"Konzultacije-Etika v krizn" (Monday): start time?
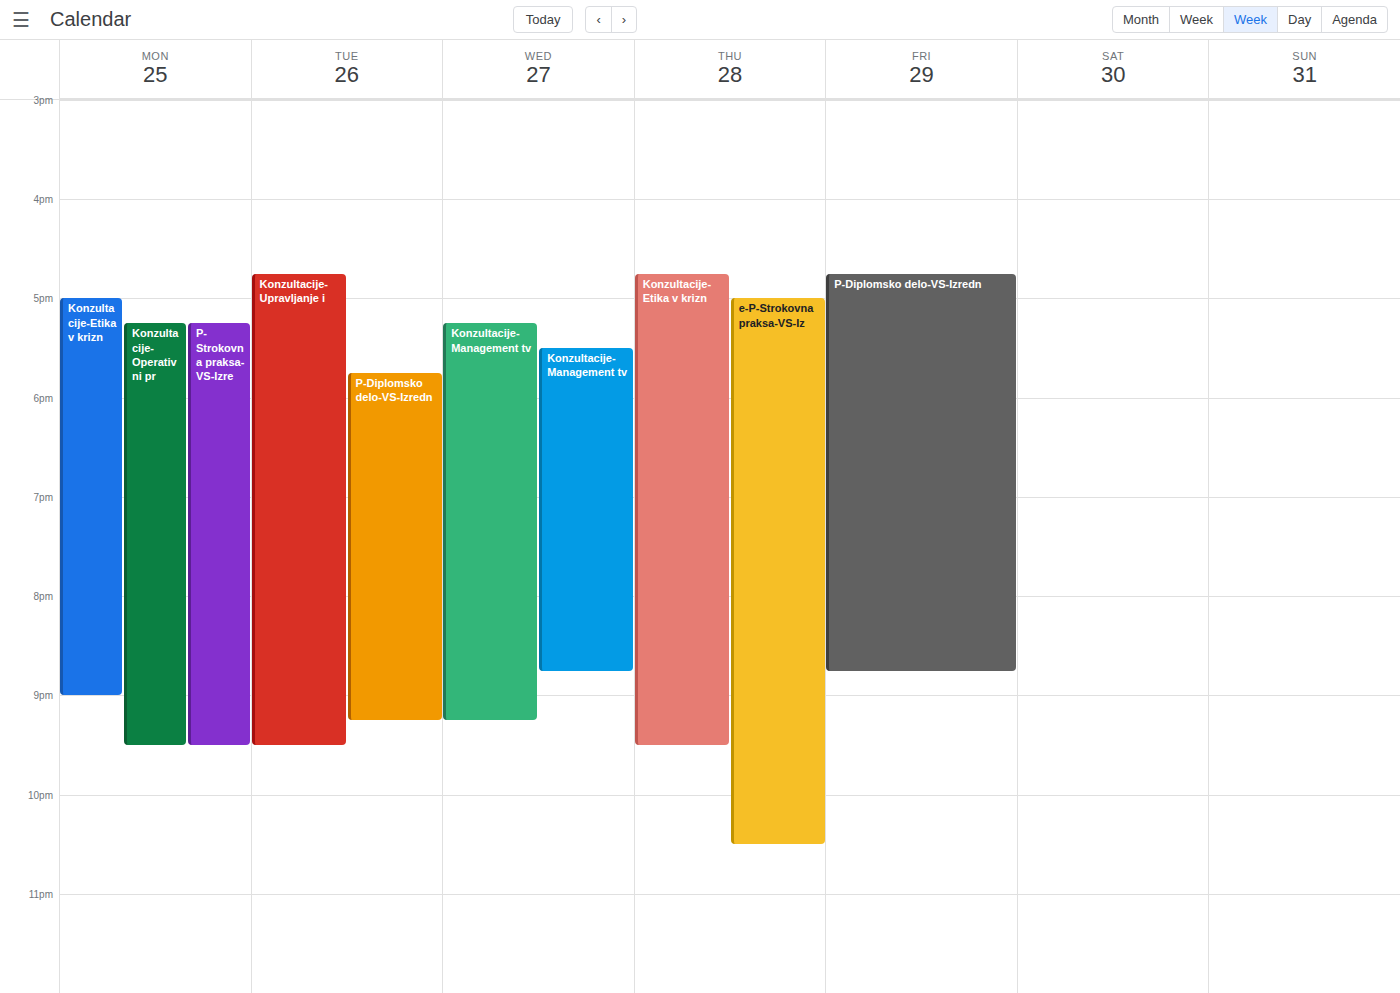
5:00 PM